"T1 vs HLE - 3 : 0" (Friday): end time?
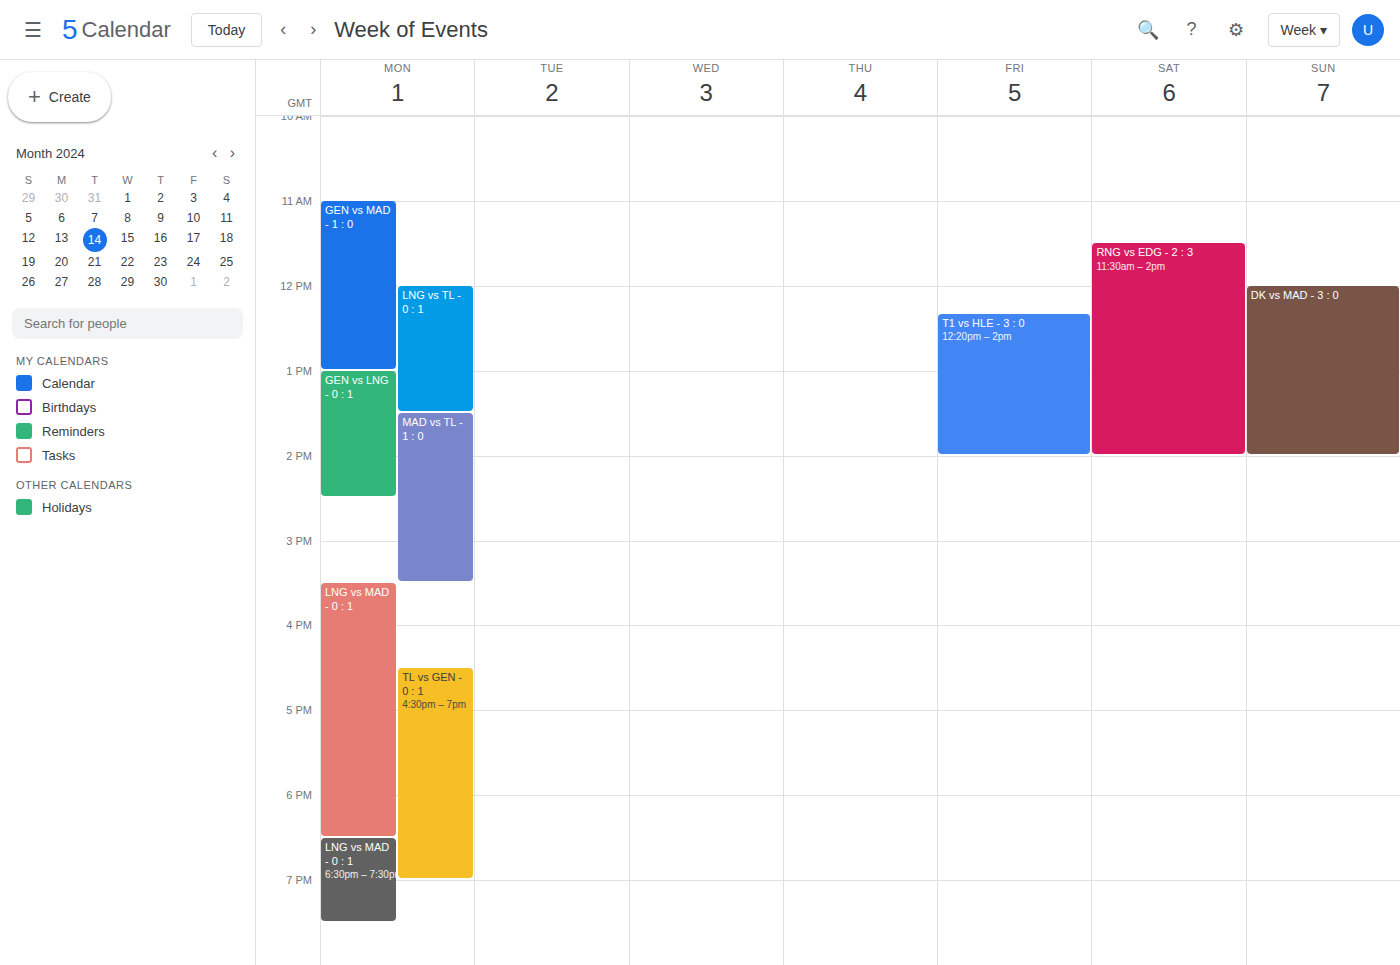
2:00 PM